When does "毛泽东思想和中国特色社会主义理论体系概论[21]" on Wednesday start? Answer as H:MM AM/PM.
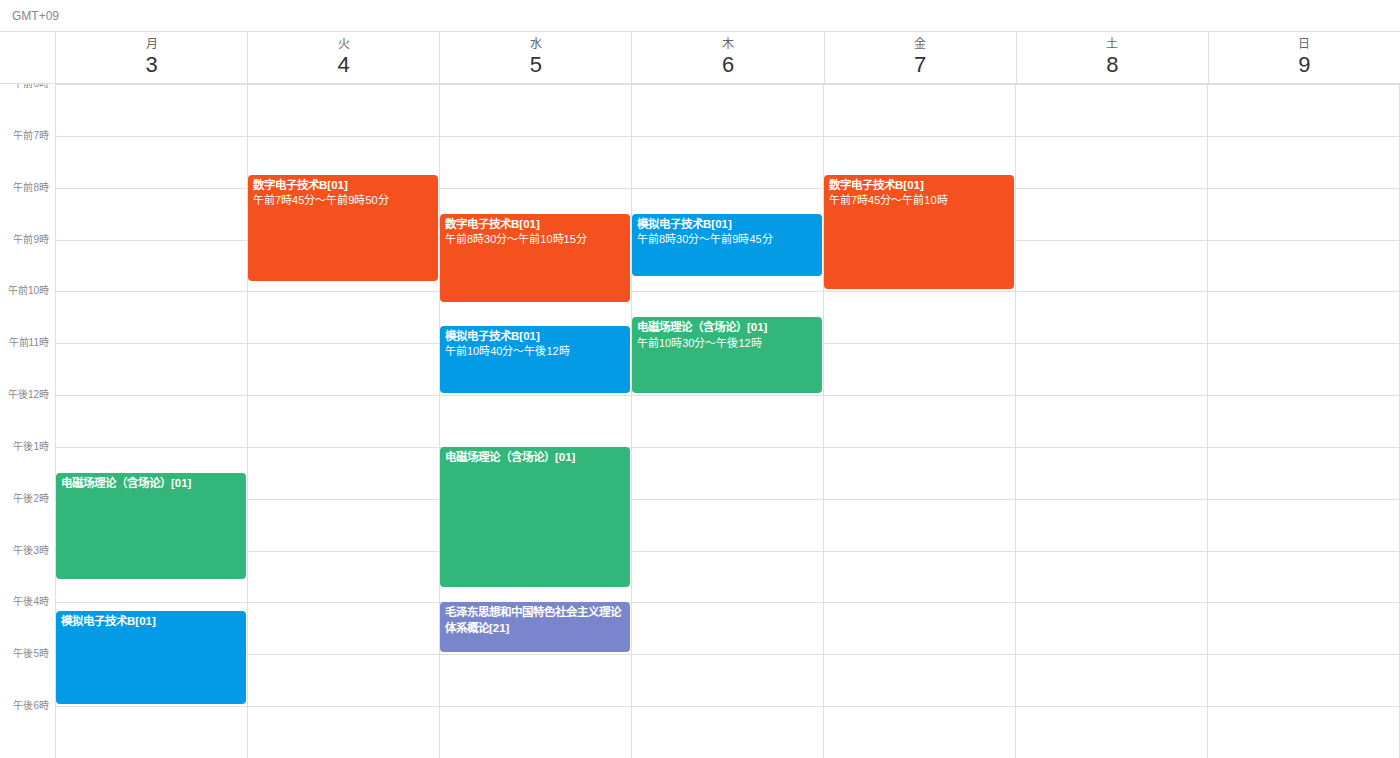
4:00 PM